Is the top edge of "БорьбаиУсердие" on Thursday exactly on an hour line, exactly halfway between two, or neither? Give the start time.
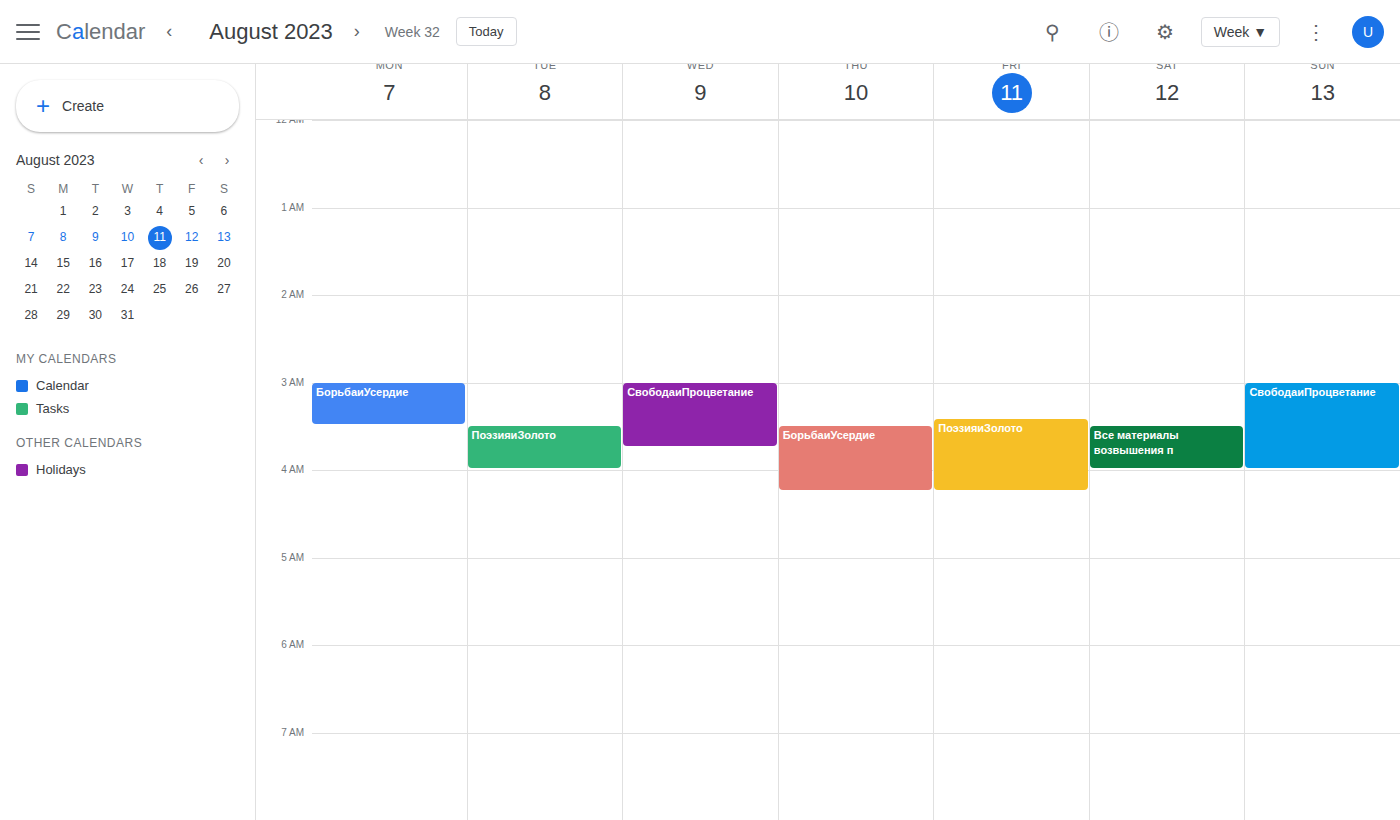
3:30 AM -- halfway between the 3 AM and 4 AM lines.